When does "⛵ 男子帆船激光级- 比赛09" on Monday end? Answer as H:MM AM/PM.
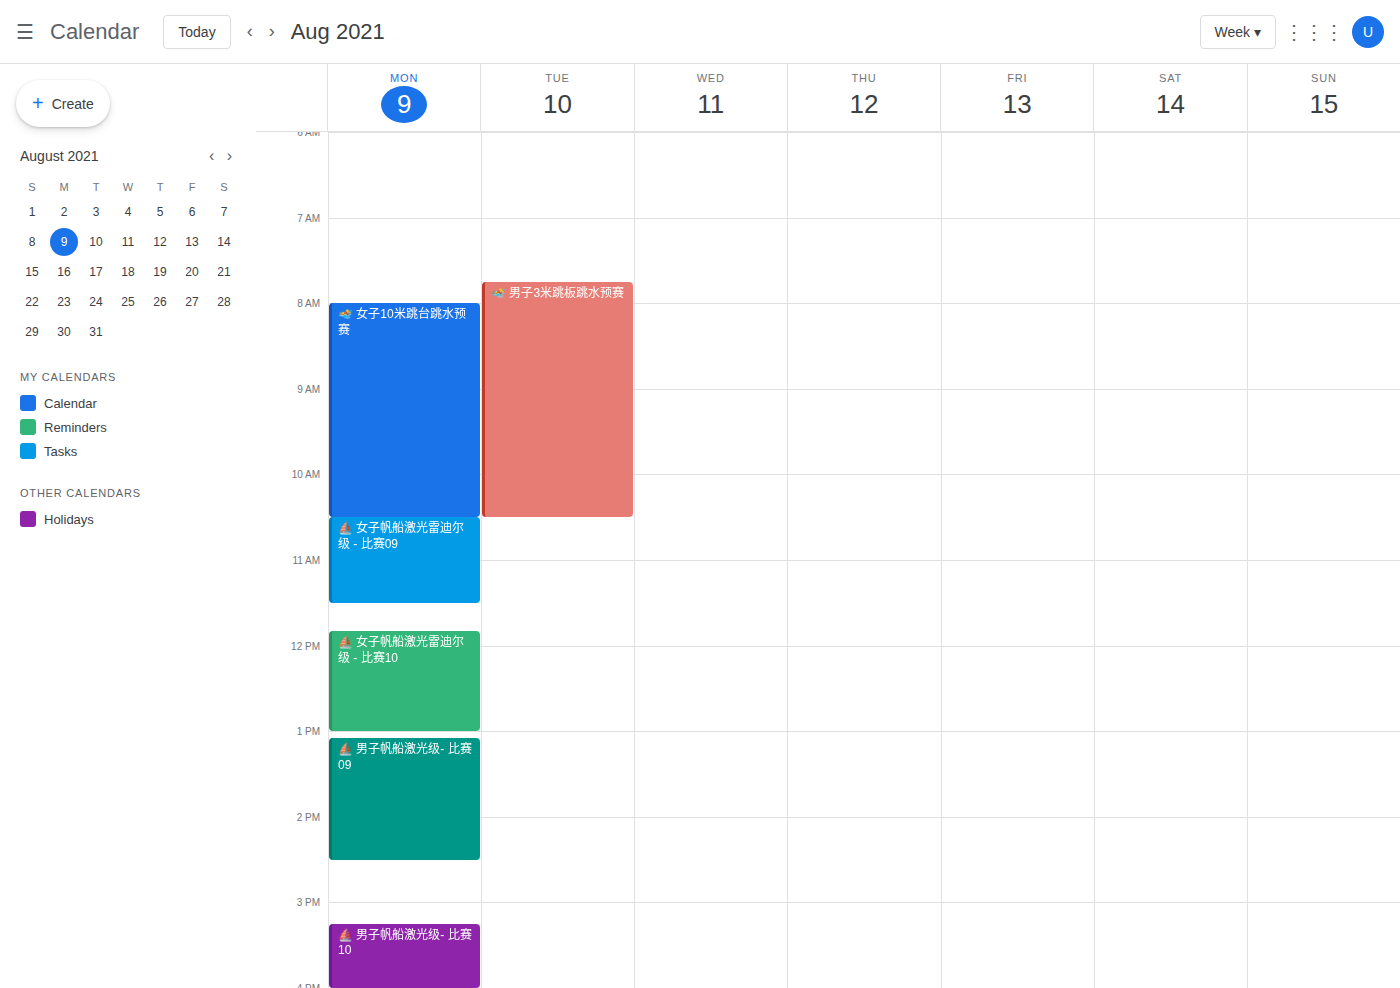
2:30 PM